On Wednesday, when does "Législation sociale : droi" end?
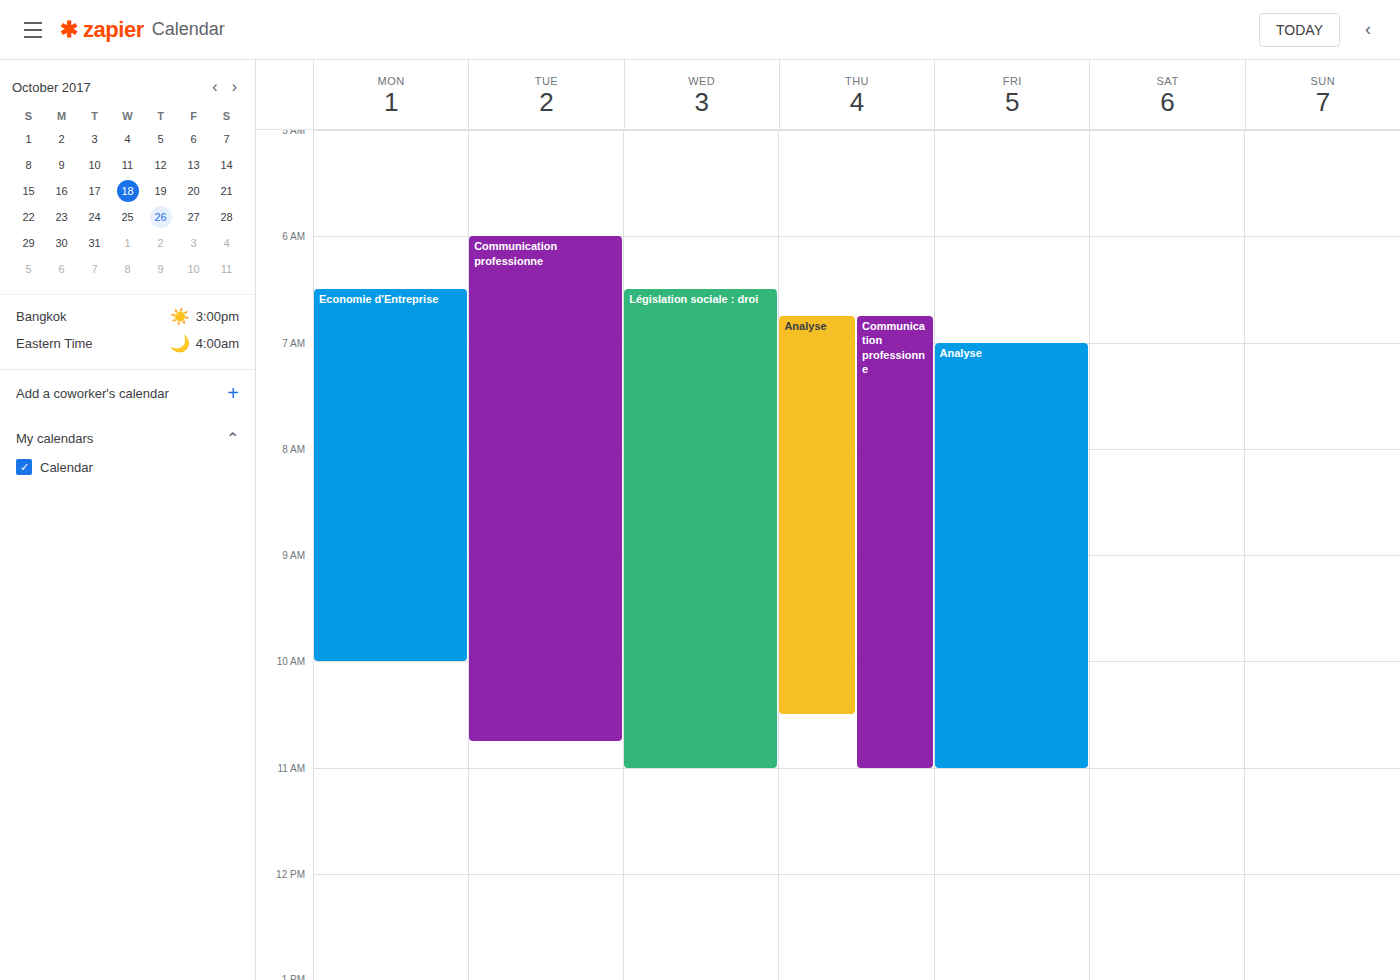
11:00